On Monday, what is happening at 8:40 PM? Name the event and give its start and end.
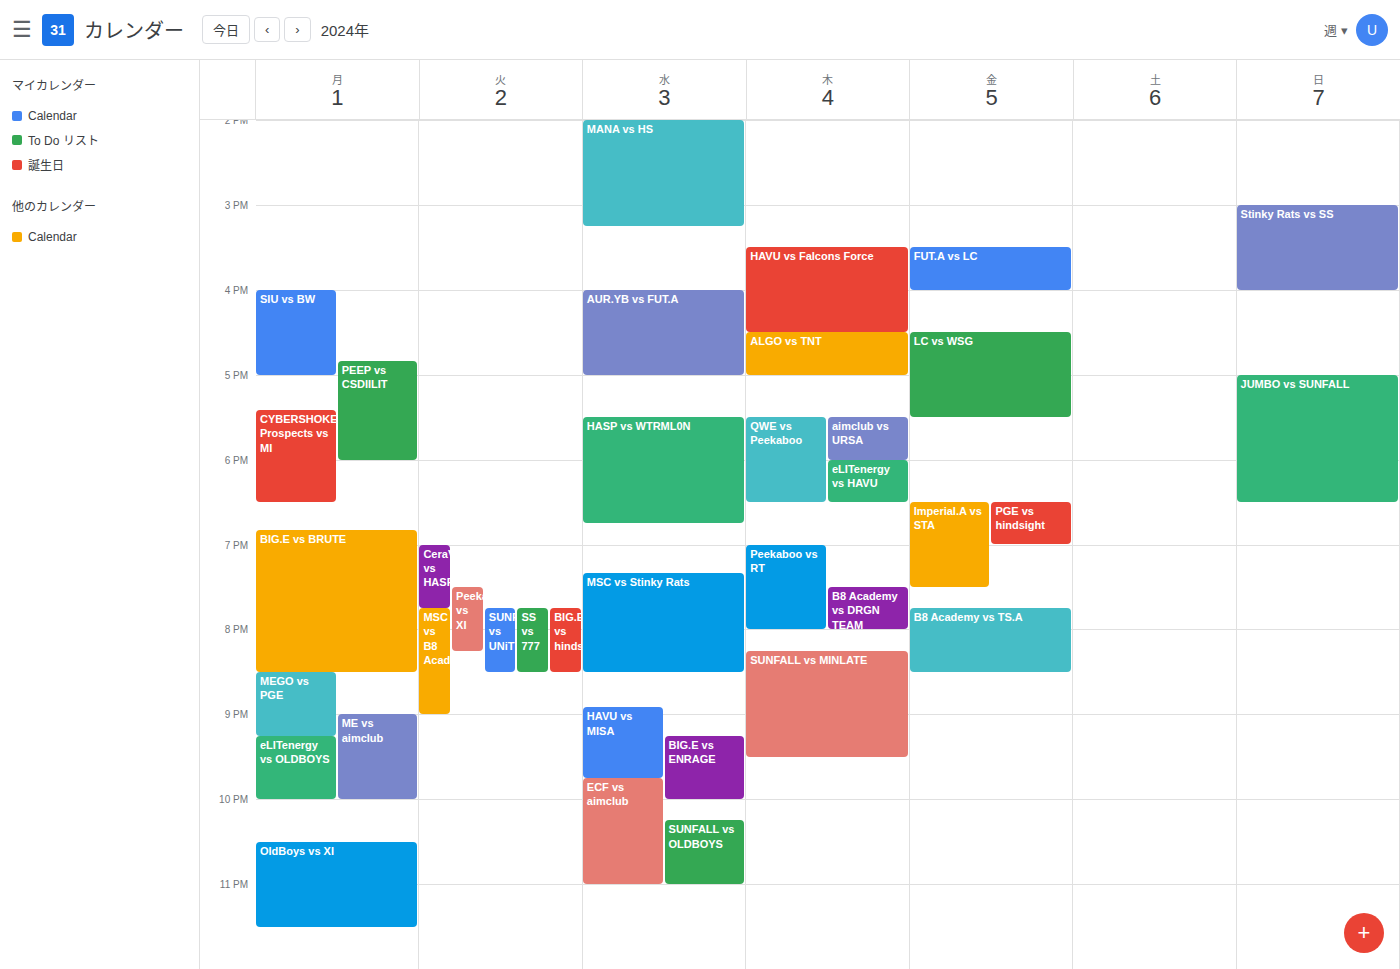
"MEGO vs PGE", 8:30 PM to 9:15 PM